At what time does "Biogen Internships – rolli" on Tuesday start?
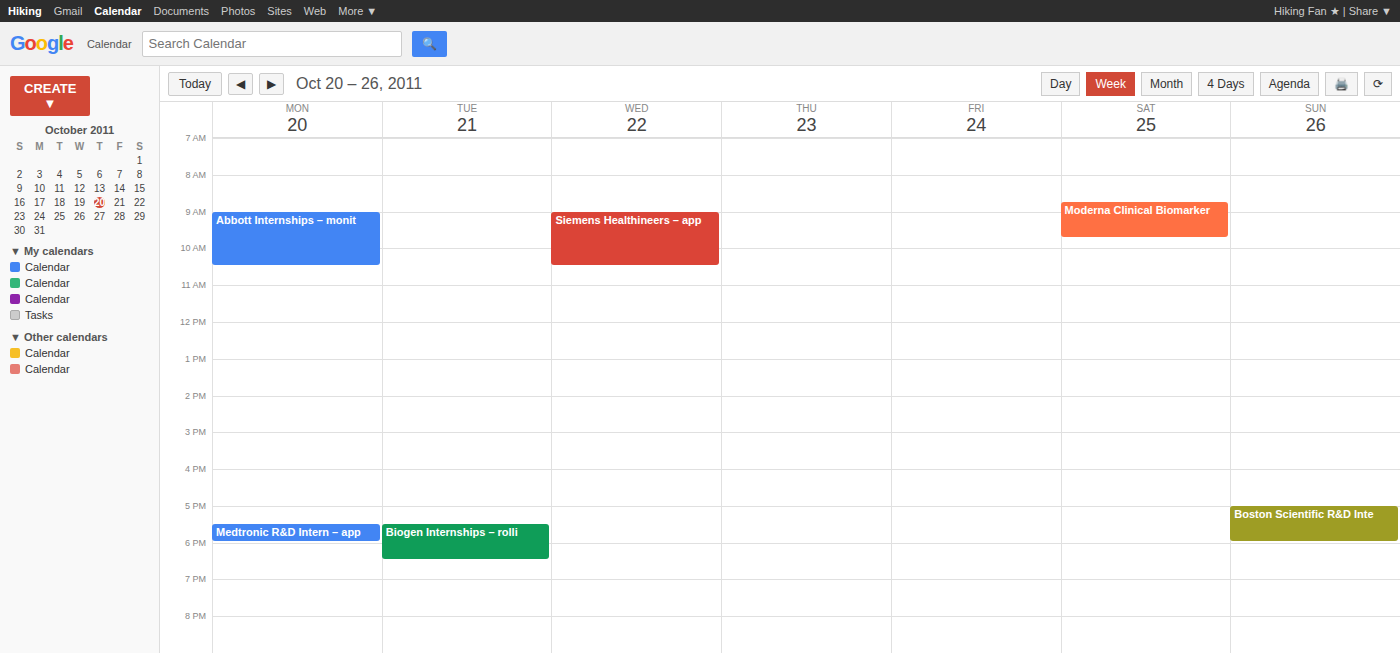
5:30 PM